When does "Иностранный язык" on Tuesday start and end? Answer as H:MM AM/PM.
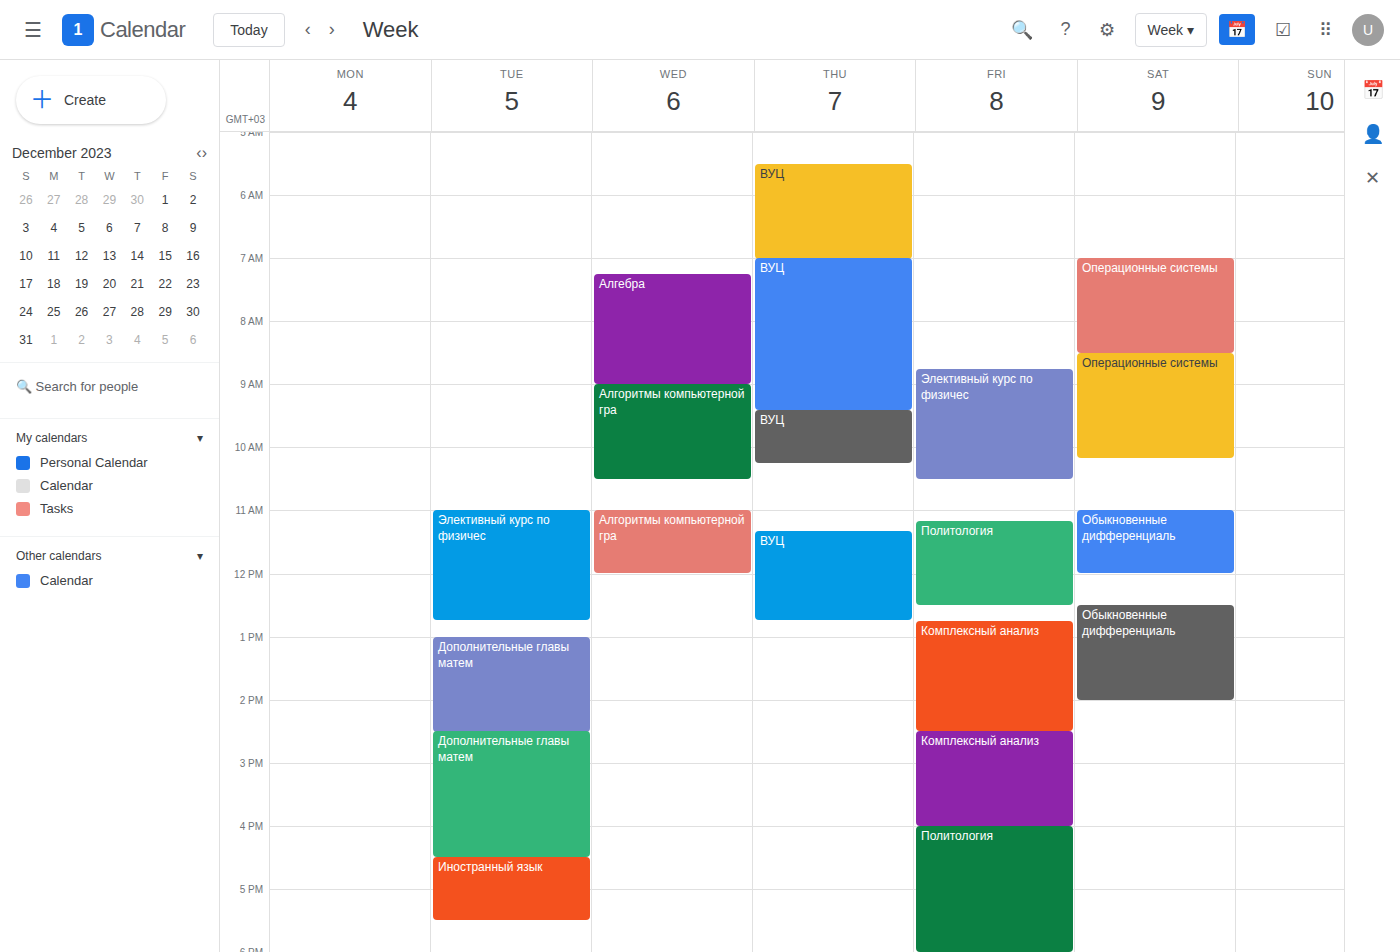
4:30 PM to 5:30 PM